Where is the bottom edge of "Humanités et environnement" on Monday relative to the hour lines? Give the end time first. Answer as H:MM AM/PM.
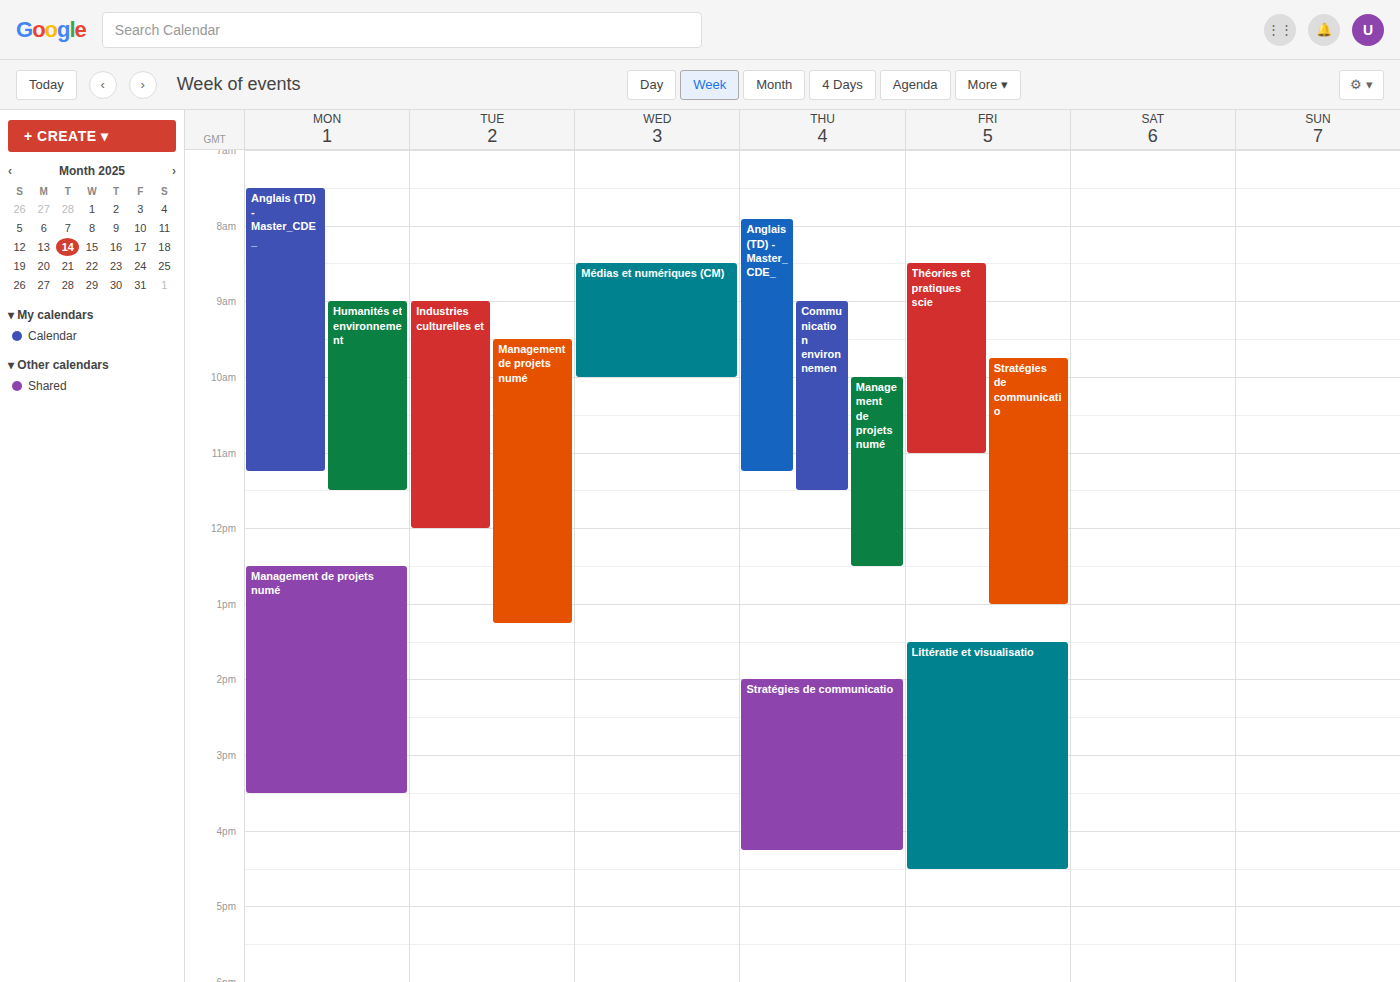
11:30 AM -- halfway between the 11 AM and 12 PM lines.